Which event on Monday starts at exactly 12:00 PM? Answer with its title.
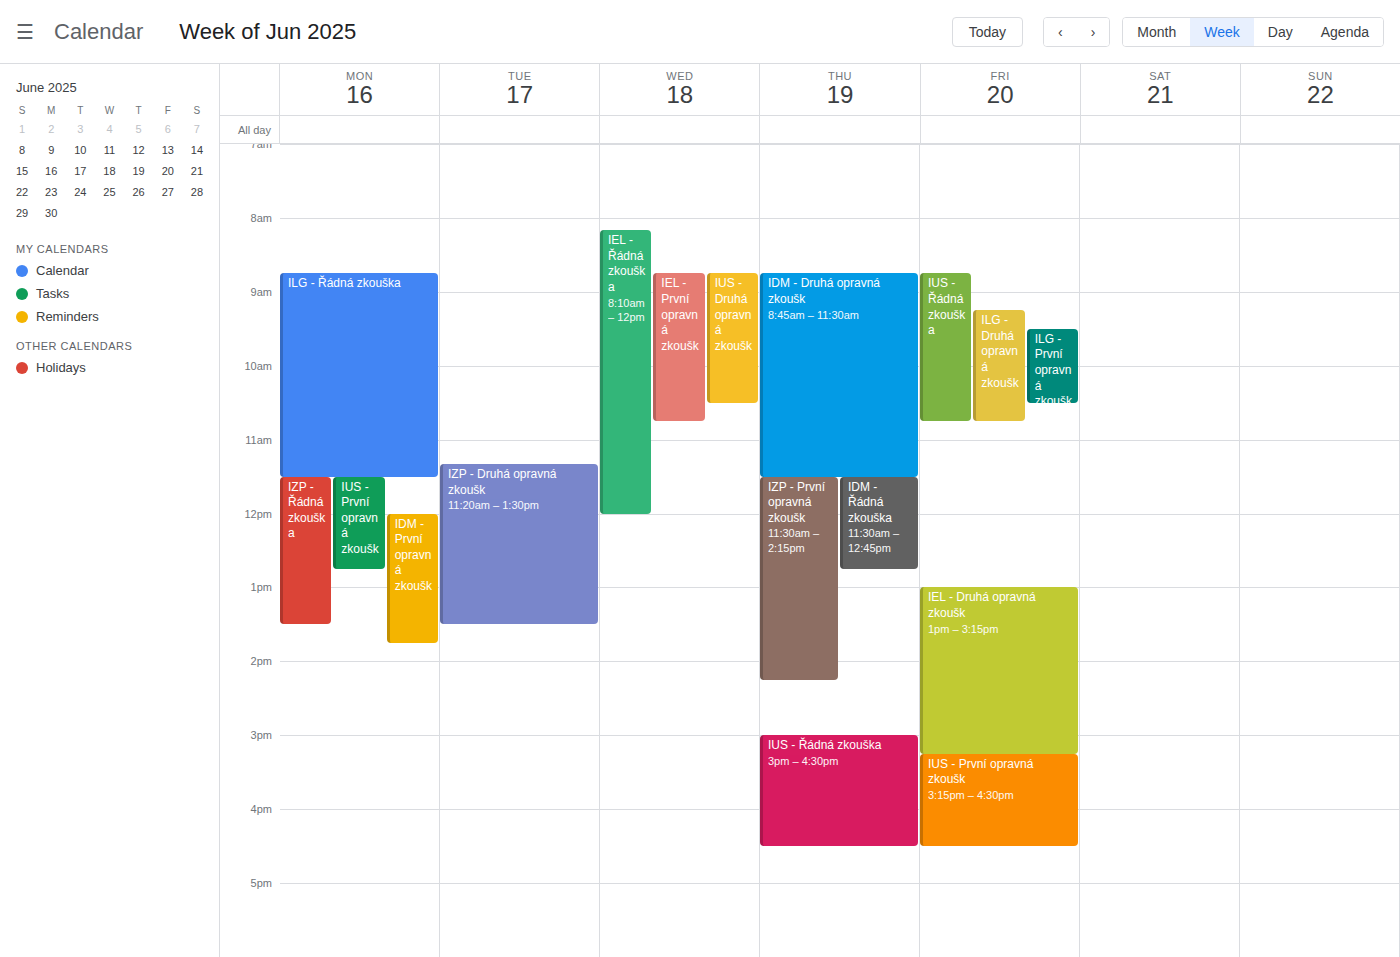
"IDM - První opravná zkoušk"